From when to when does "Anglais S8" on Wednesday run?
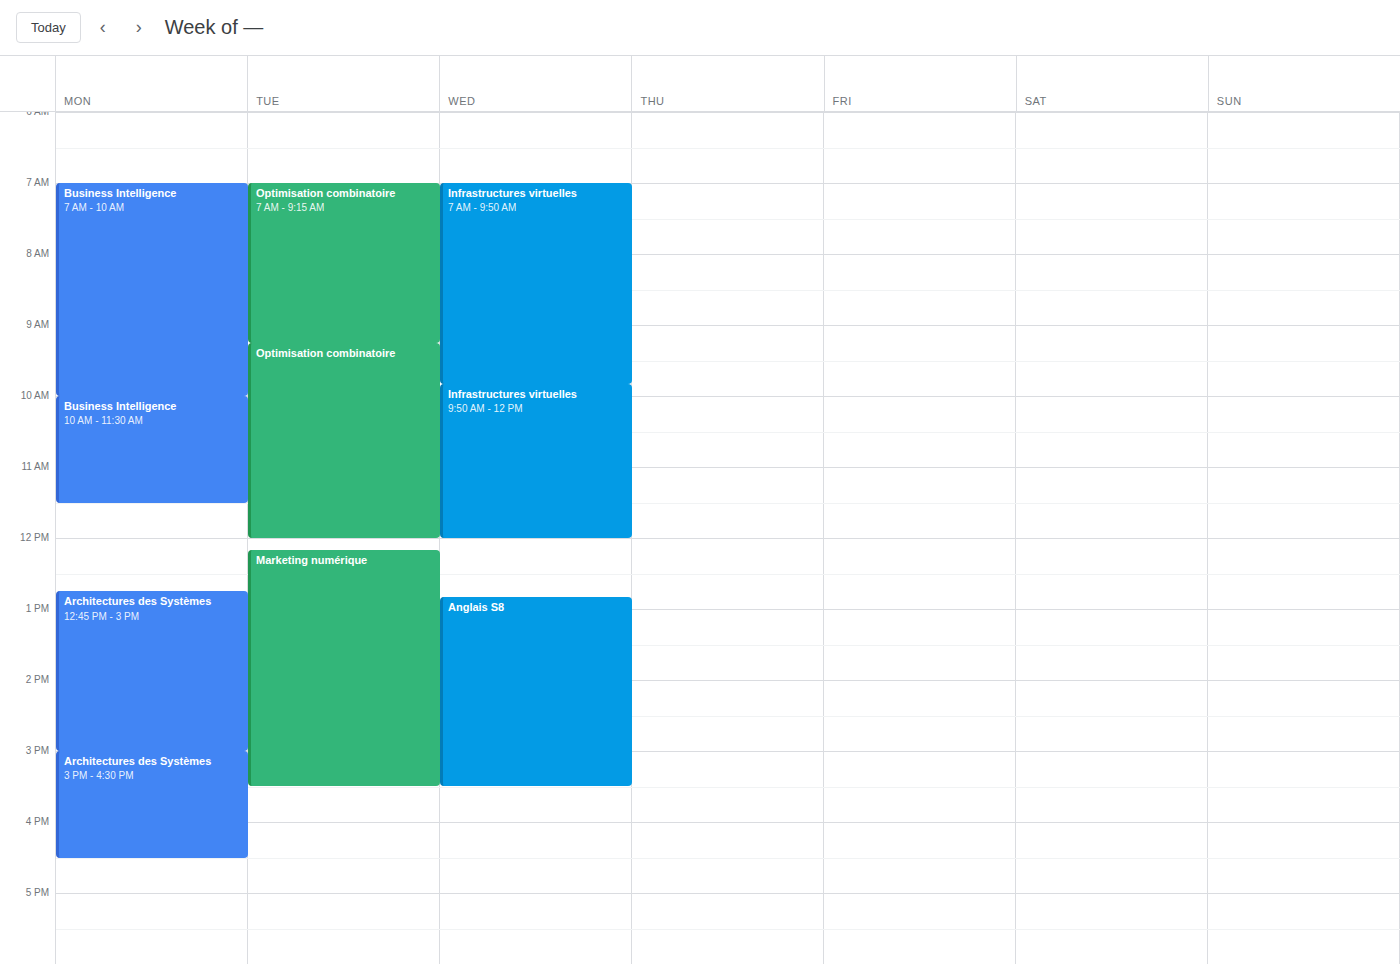
12:50 PM to 3:30 PM